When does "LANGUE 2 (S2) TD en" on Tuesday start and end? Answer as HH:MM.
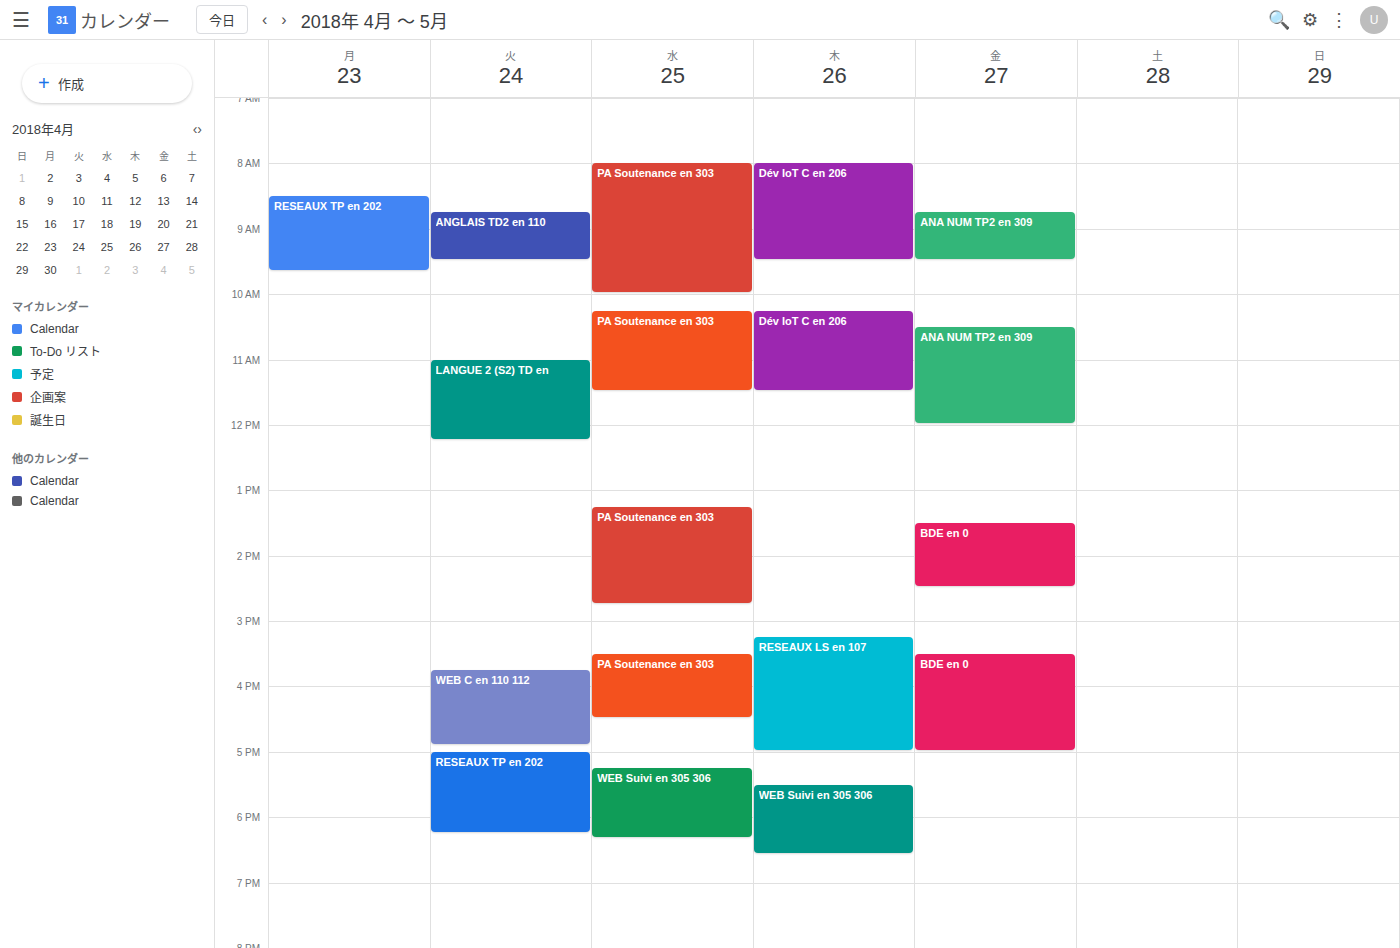
11:00 to 12:15